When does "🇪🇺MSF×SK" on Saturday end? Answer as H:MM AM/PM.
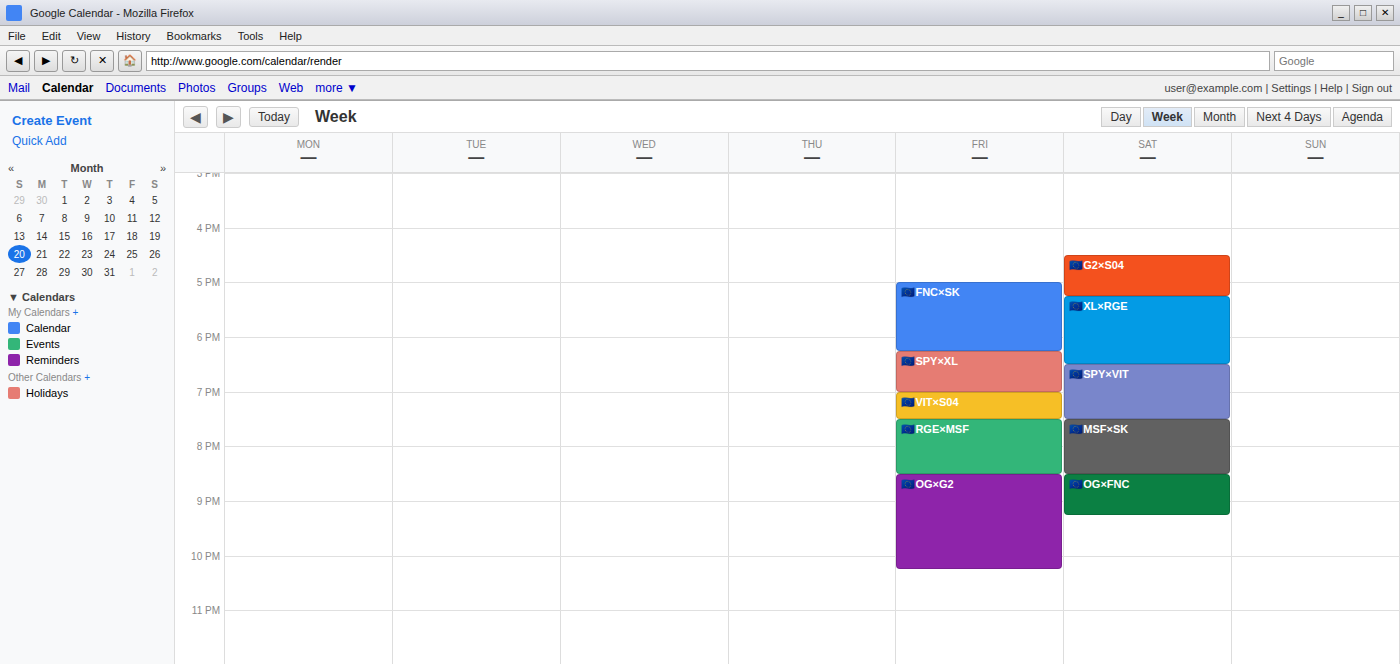
8:30 PM